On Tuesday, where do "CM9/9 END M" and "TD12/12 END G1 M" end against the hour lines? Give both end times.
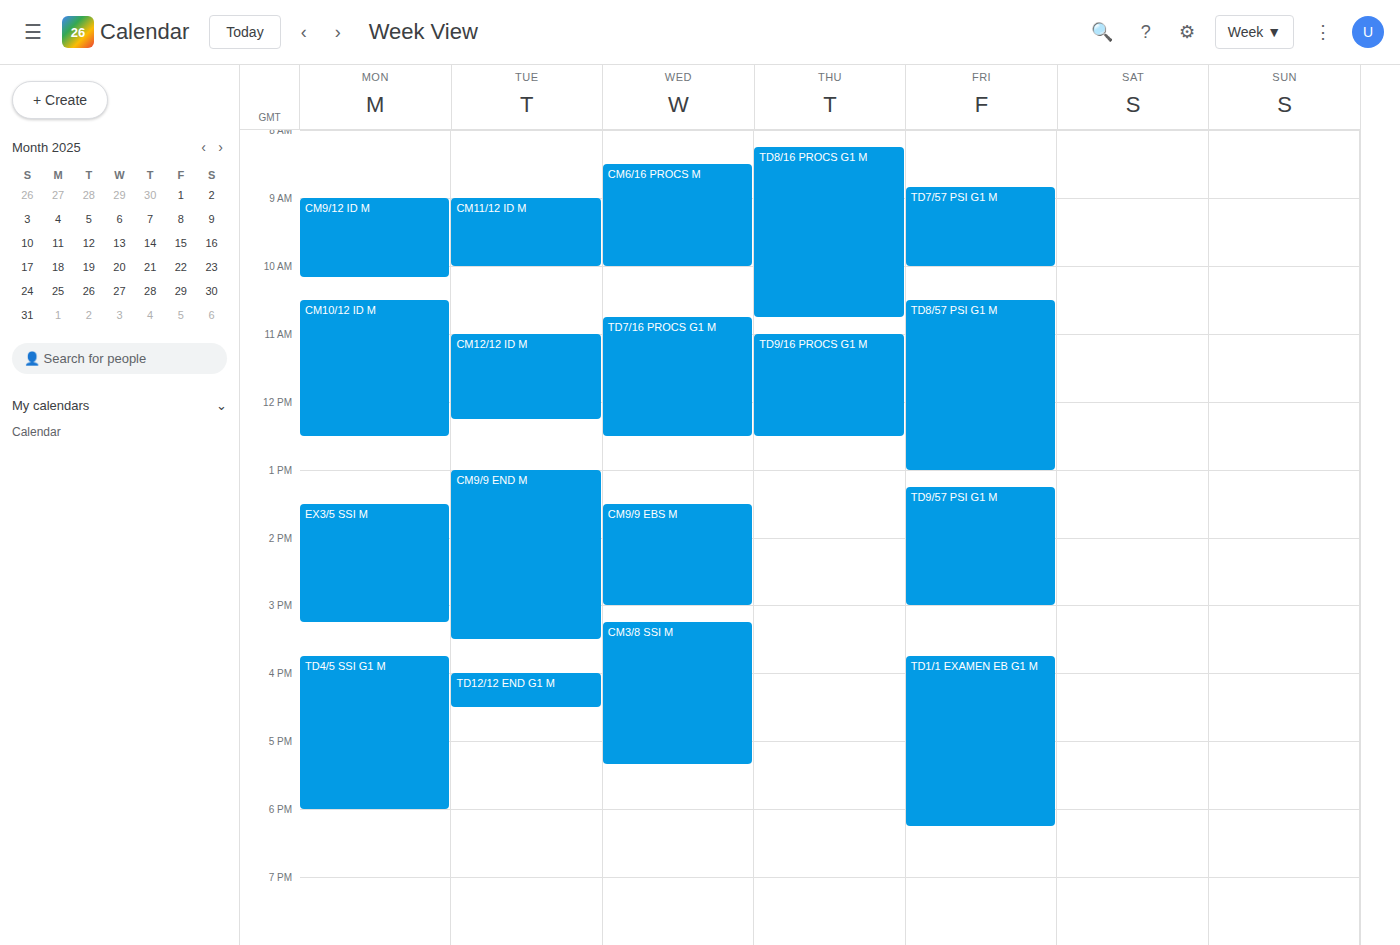
"CM9/9 END M": 15:30, halfway between the 15:00 and 16:00 lines. "TD12/12 END G1 M": 16:30, halfway between the 16:00 and 17:00 lines.